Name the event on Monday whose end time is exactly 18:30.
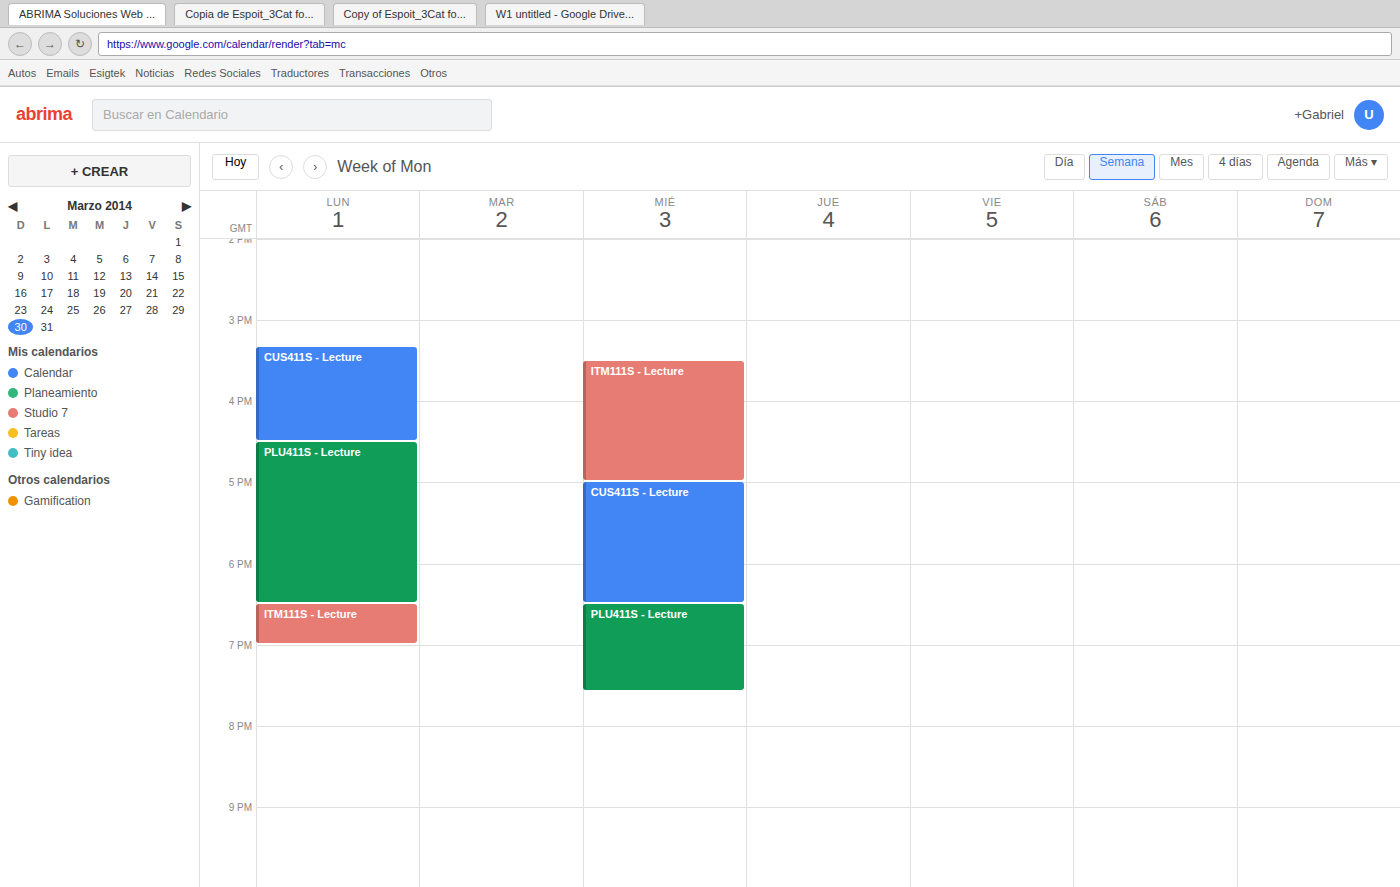
"PLU411S - Lecture"